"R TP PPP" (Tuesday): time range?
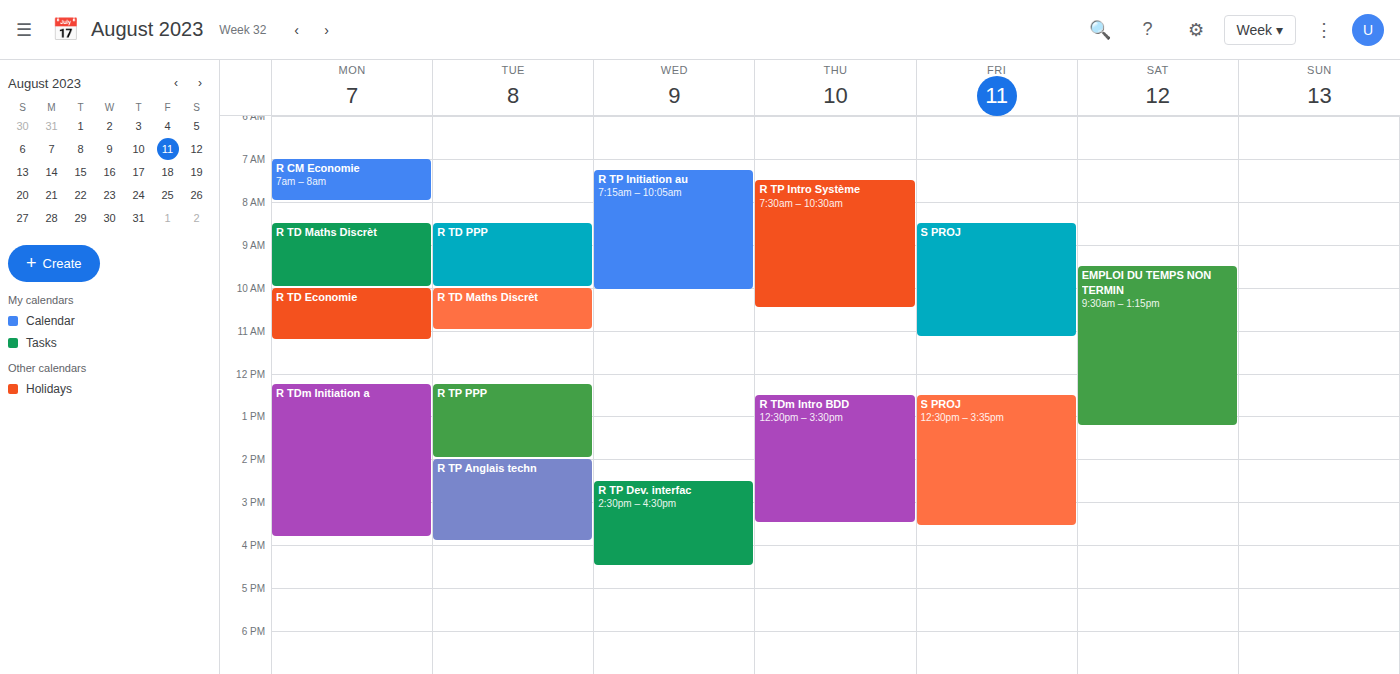
12:15 PM to 2:00 PM